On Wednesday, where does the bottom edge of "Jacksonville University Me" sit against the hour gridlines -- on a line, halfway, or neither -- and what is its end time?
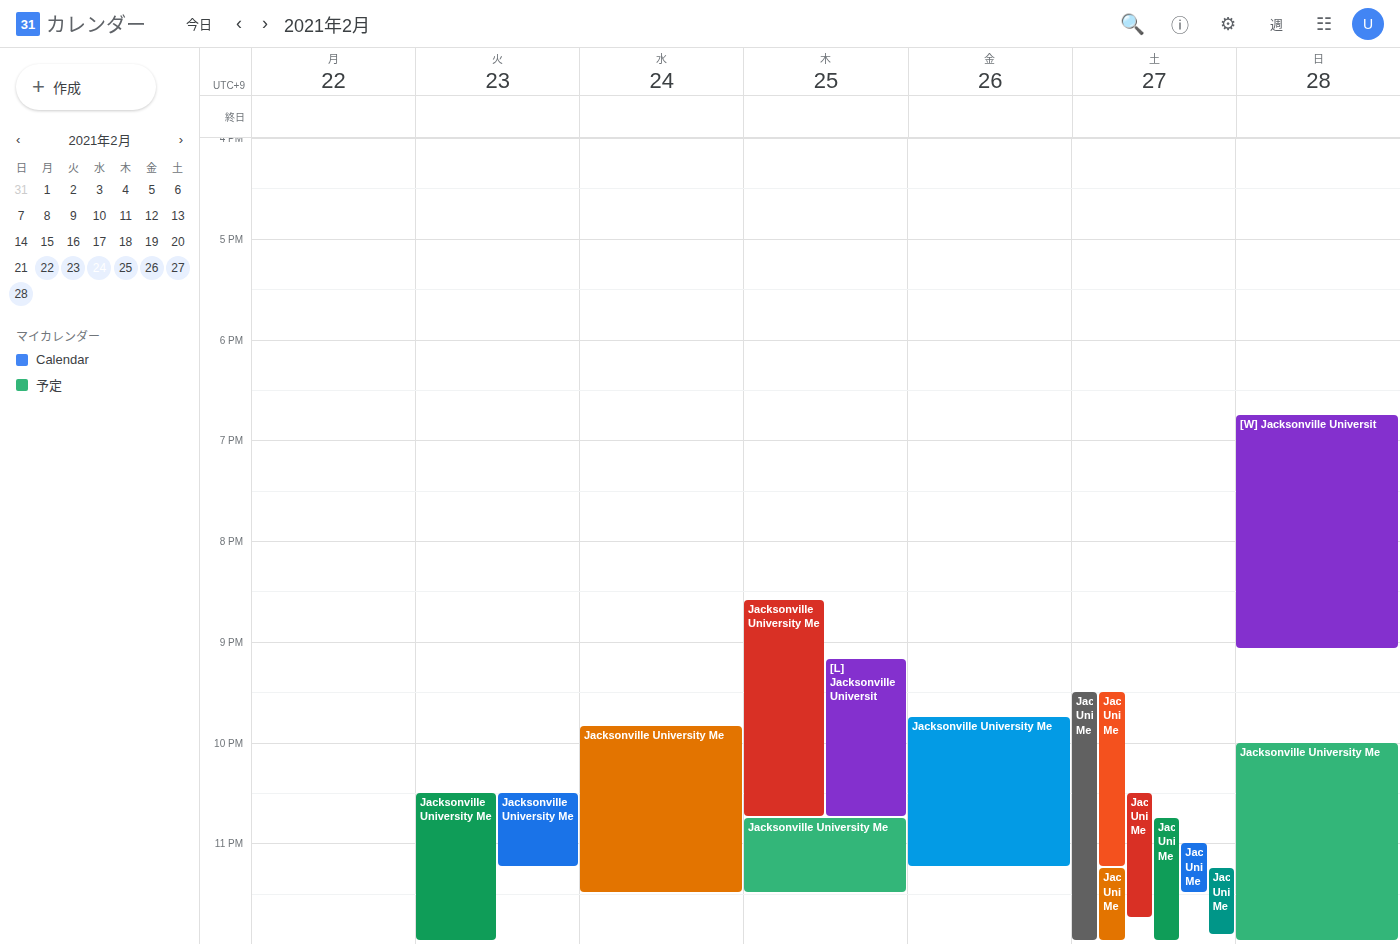
11:30 PM -- halfway between the 11 PM and 12 AM lines.